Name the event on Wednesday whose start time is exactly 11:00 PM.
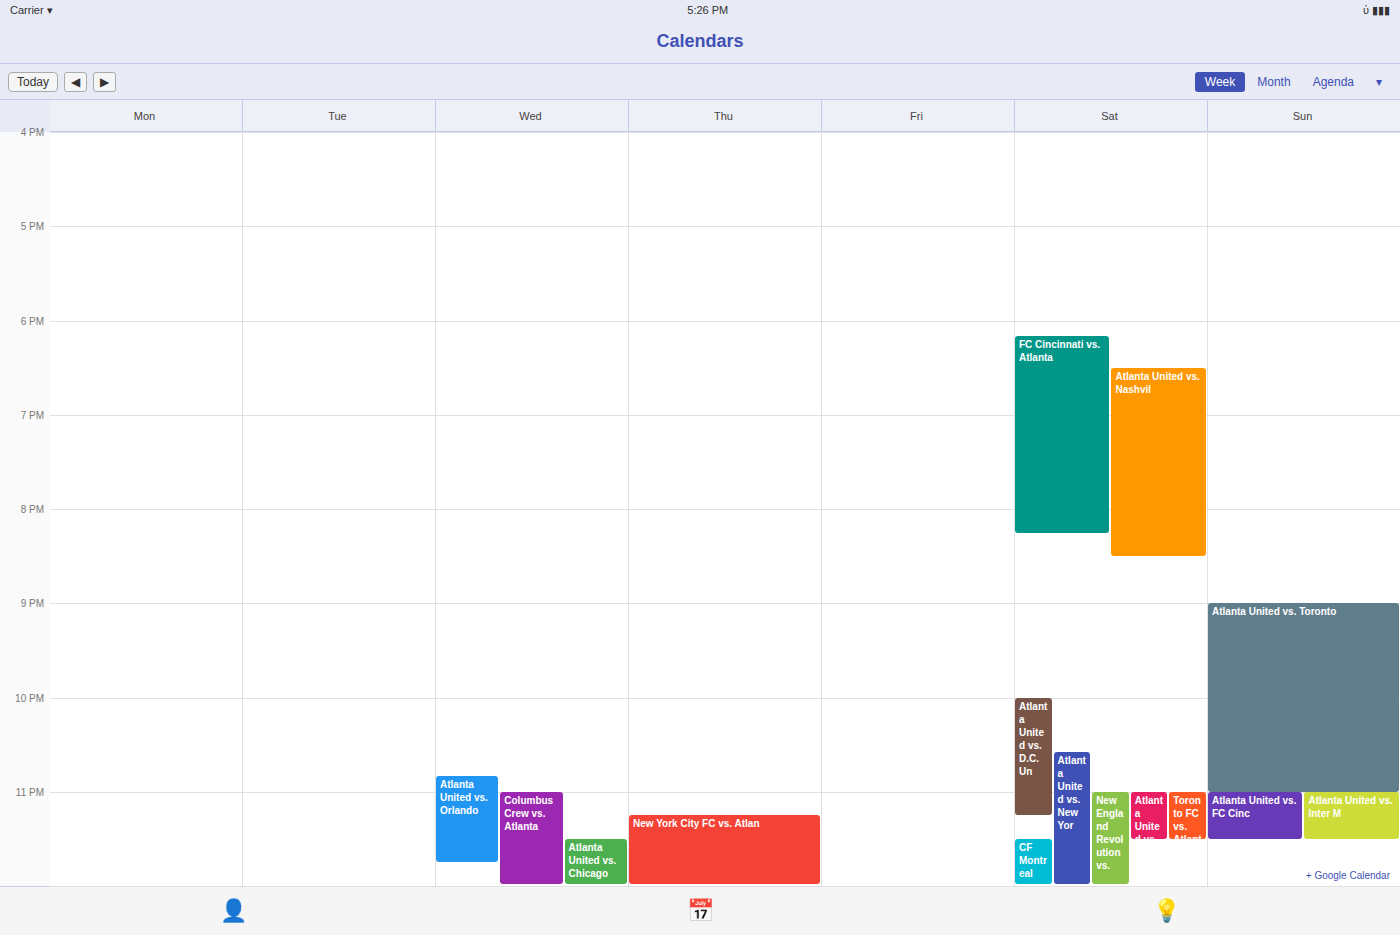
"Columbus Crew vs. Atlanta"